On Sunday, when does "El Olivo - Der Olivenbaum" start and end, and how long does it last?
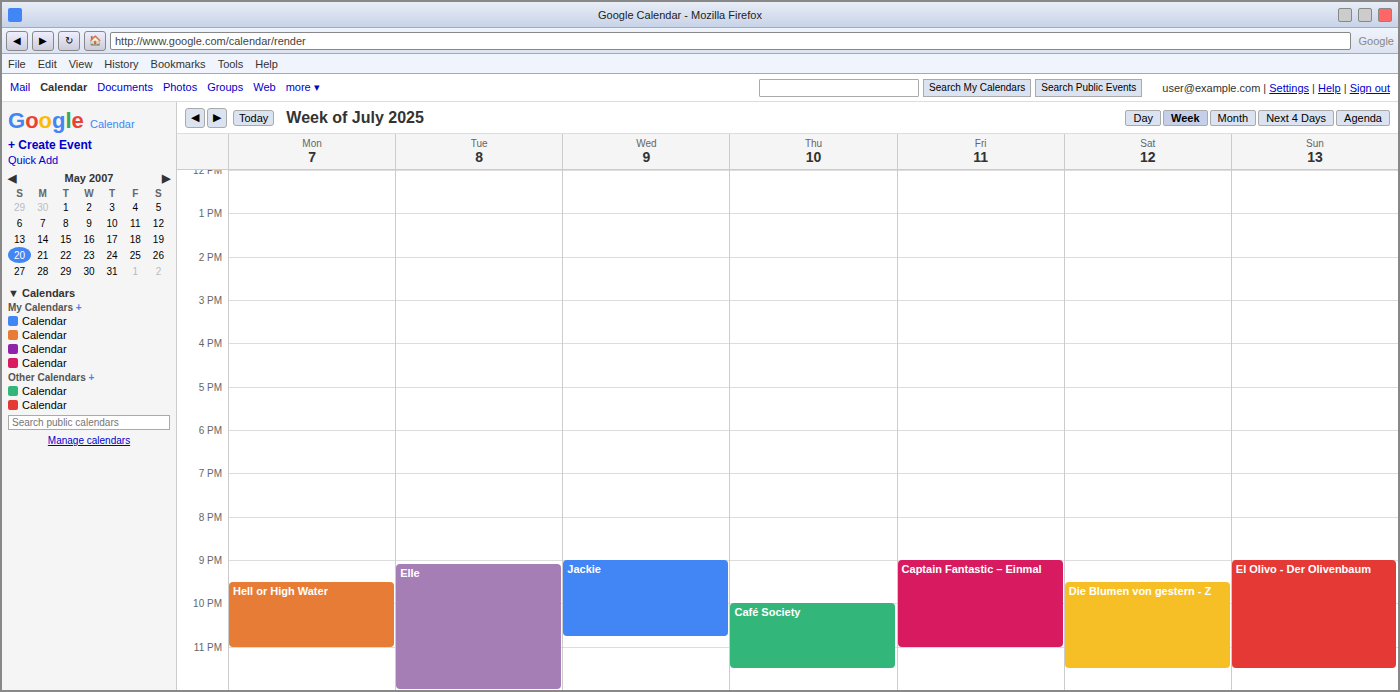
21:00 to 23:30, 2 hours 30 minutes